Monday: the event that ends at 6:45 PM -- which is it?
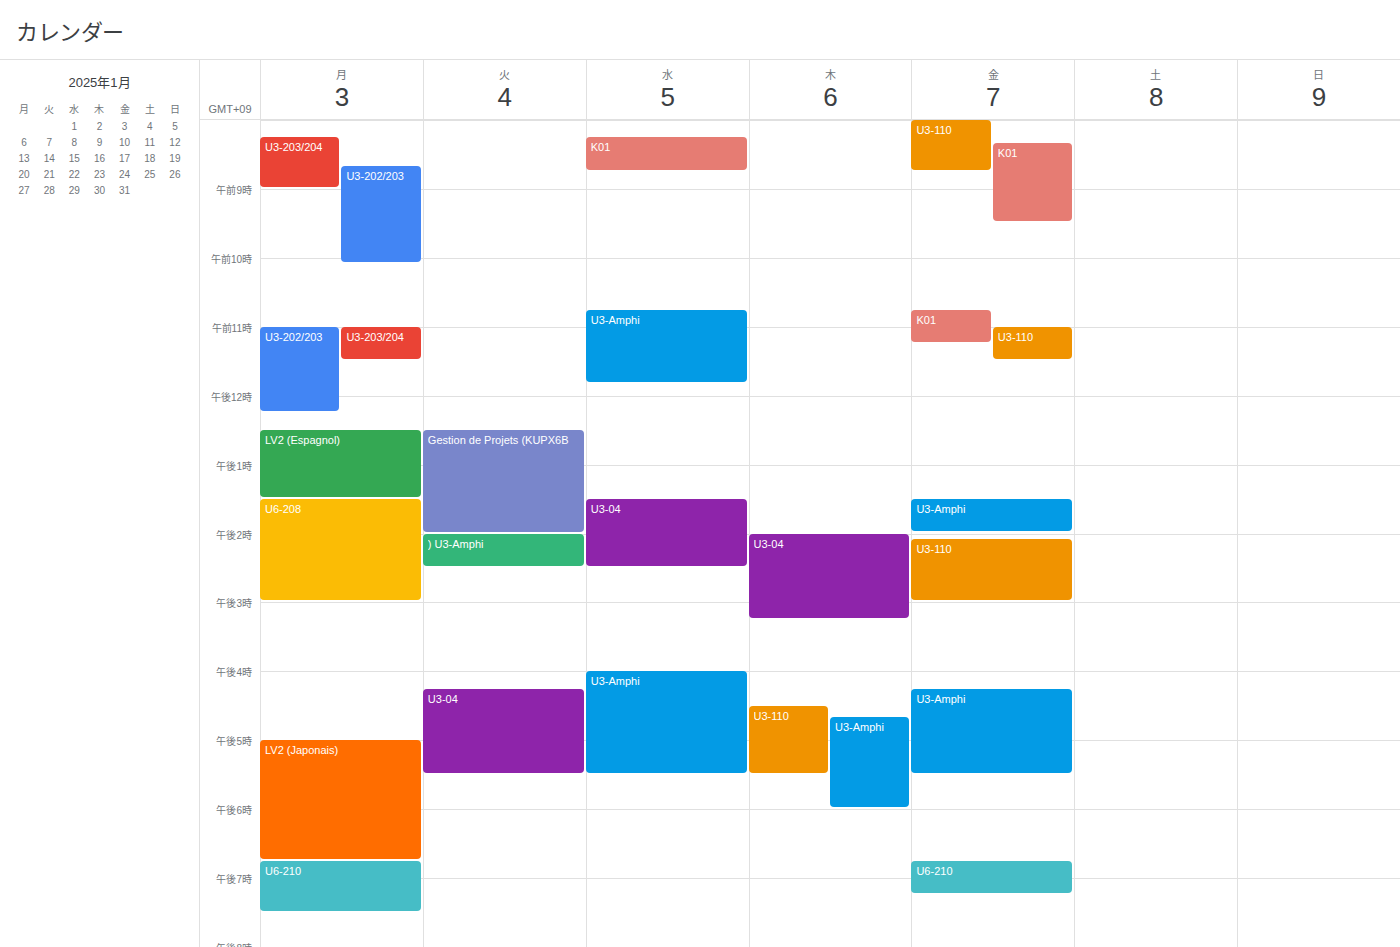
"LV2 (Japonais)"